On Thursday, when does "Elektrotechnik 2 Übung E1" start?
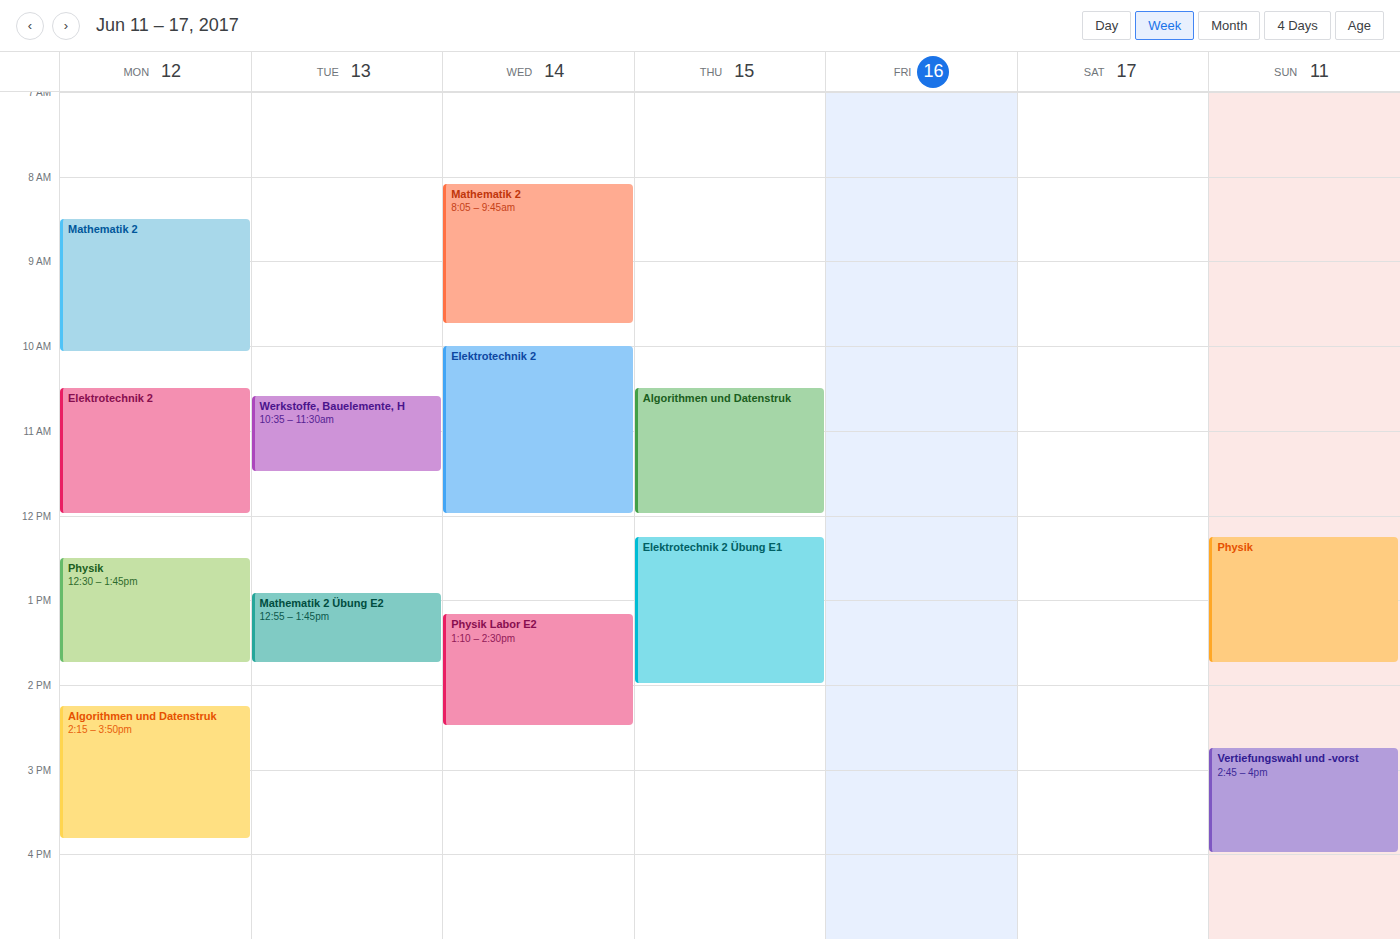
12:15 PM